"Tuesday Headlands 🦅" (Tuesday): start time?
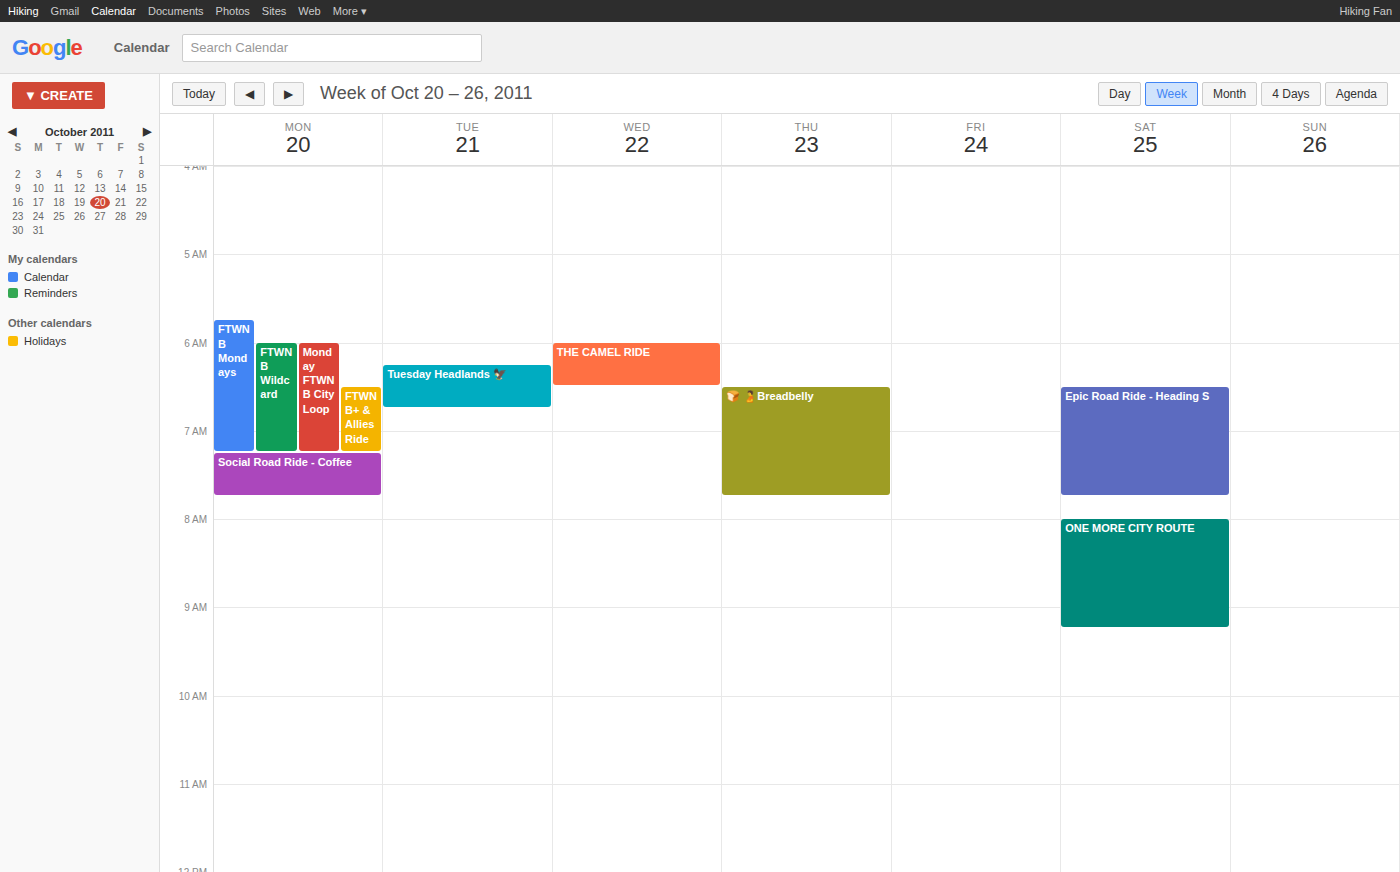
6:15 AM